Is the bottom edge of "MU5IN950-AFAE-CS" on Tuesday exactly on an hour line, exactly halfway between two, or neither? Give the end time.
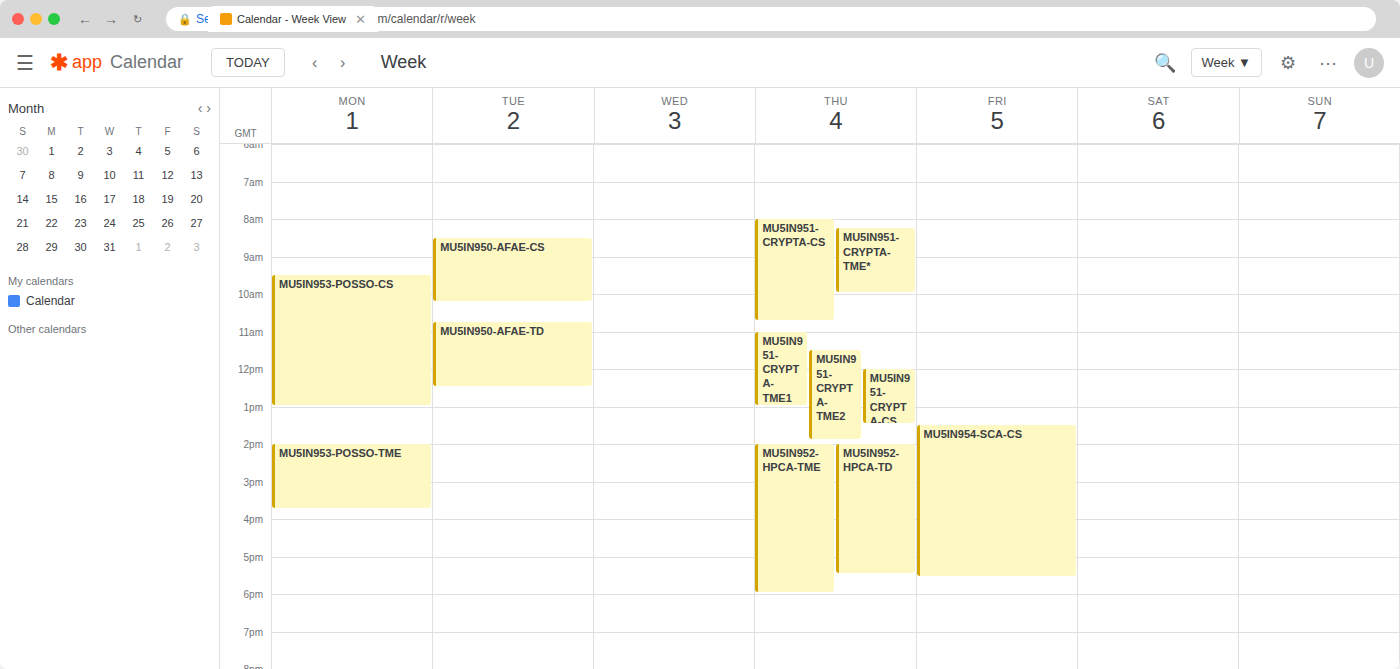
10:15 AM -- neither: a quarter of the way from the 10 AM line to the 11 AM line.